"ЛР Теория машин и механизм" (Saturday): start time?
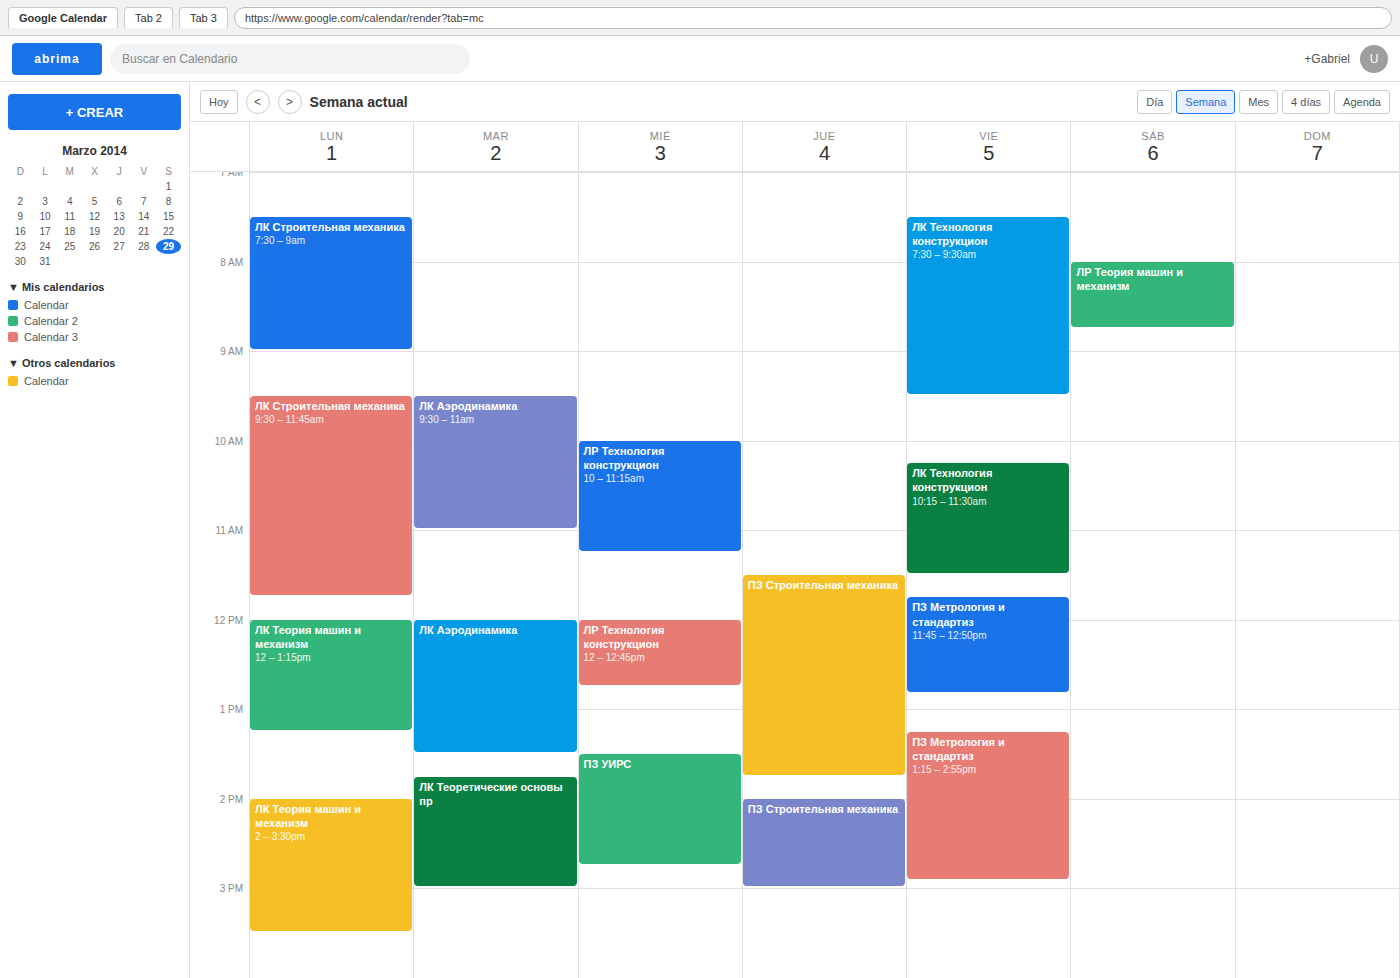
8:00 AM